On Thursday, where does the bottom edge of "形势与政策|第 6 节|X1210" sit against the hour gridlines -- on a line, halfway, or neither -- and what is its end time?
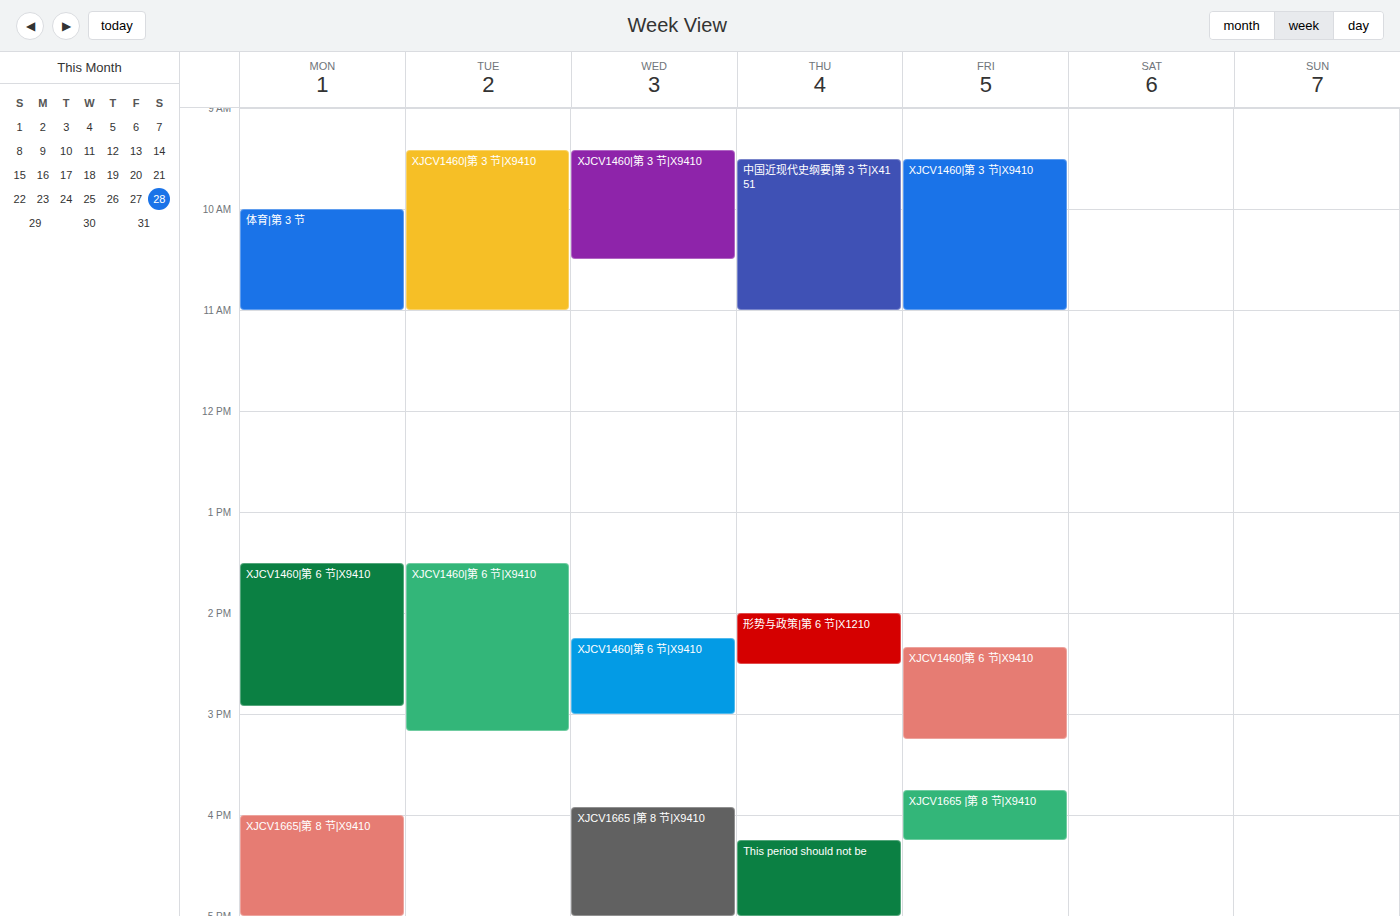
2:30 PM -- halfway between the 2 PM and 3 PM lines.